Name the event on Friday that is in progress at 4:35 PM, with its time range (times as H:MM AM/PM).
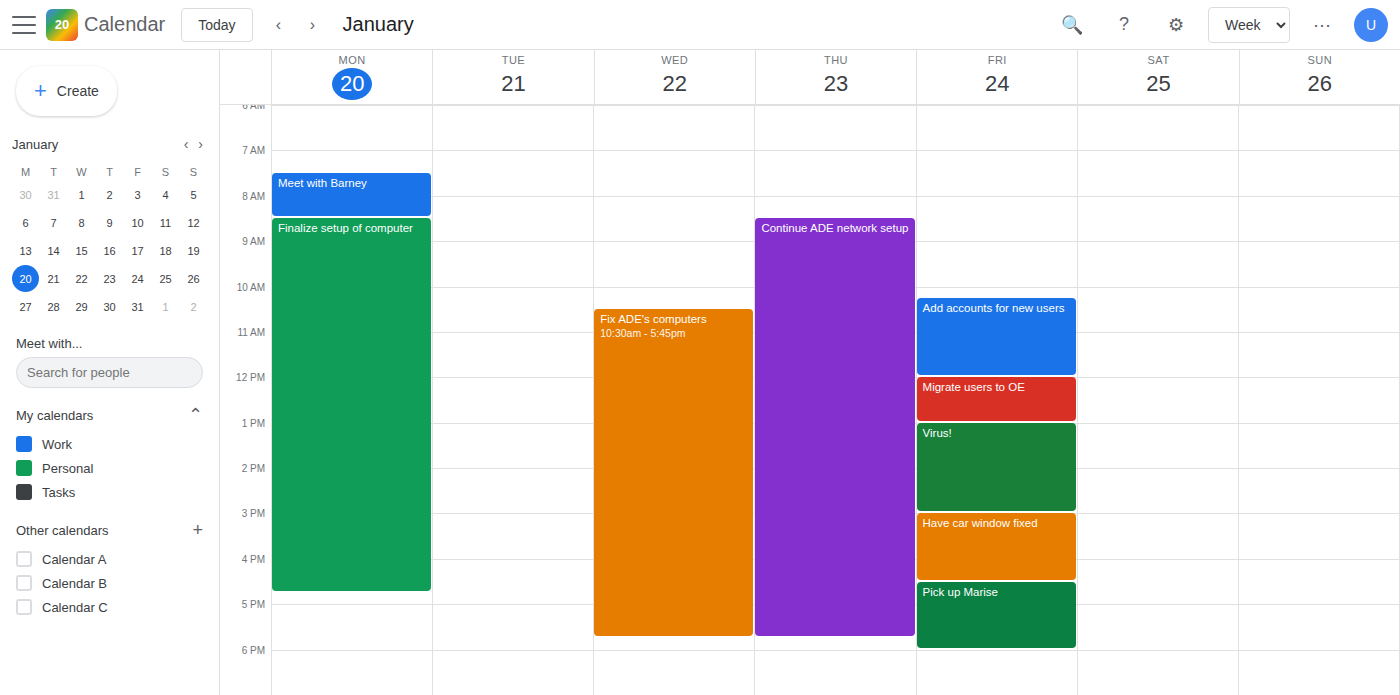
"Pick up Marise", 4:30 PM to 6:00 PM